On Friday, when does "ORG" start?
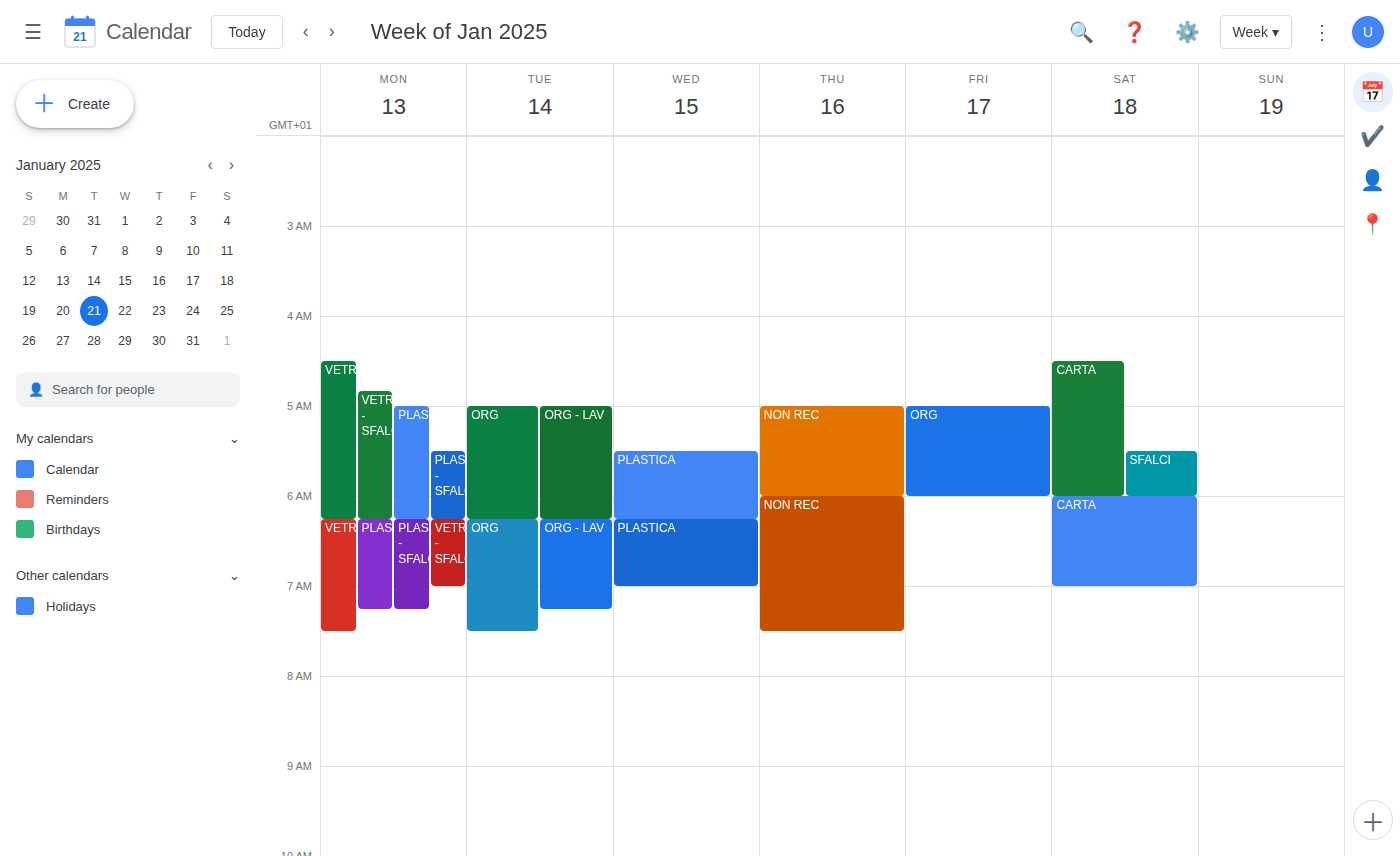
5:00 AM